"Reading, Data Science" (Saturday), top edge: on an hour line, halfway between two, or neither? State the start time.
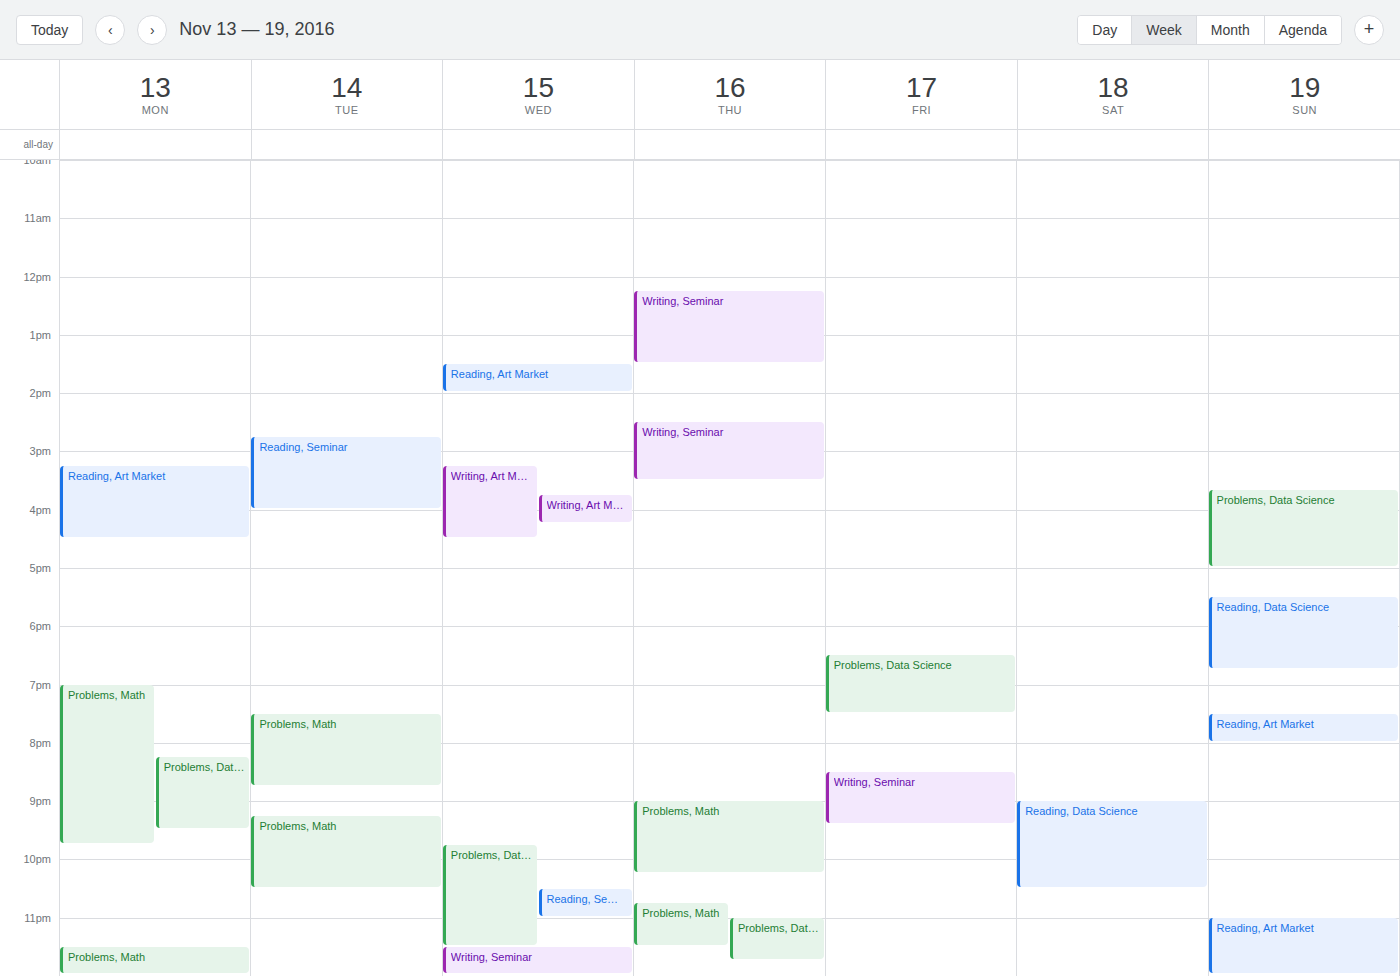
9:00 PM -- exactly on the 9 PM line.